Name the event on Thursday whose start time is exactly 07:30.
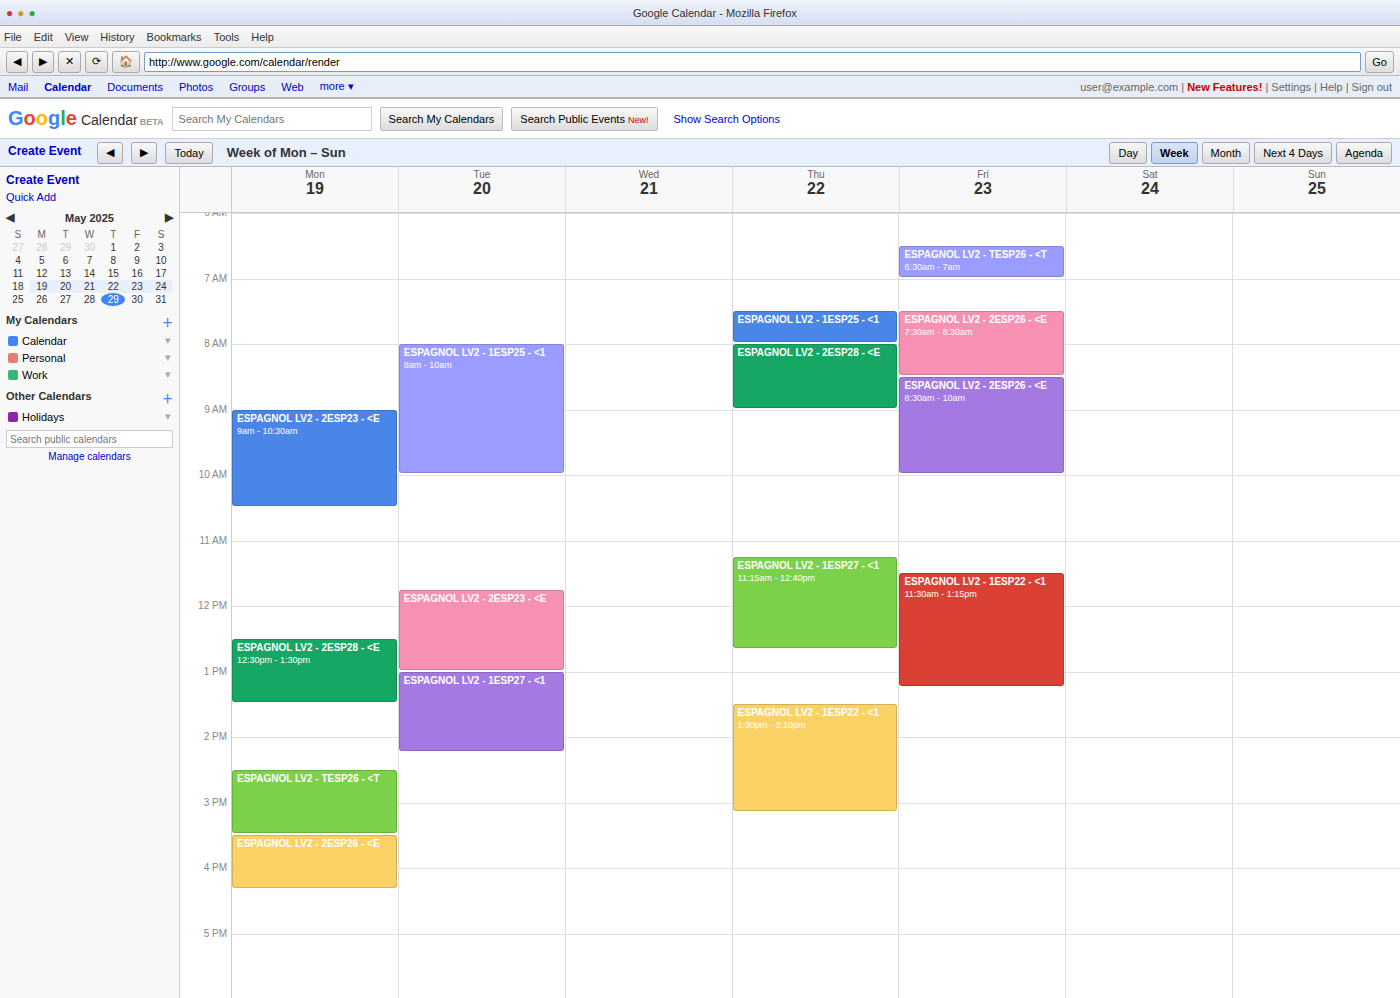
"ESPAGNOL LV2 - 1ESP25 - <1"